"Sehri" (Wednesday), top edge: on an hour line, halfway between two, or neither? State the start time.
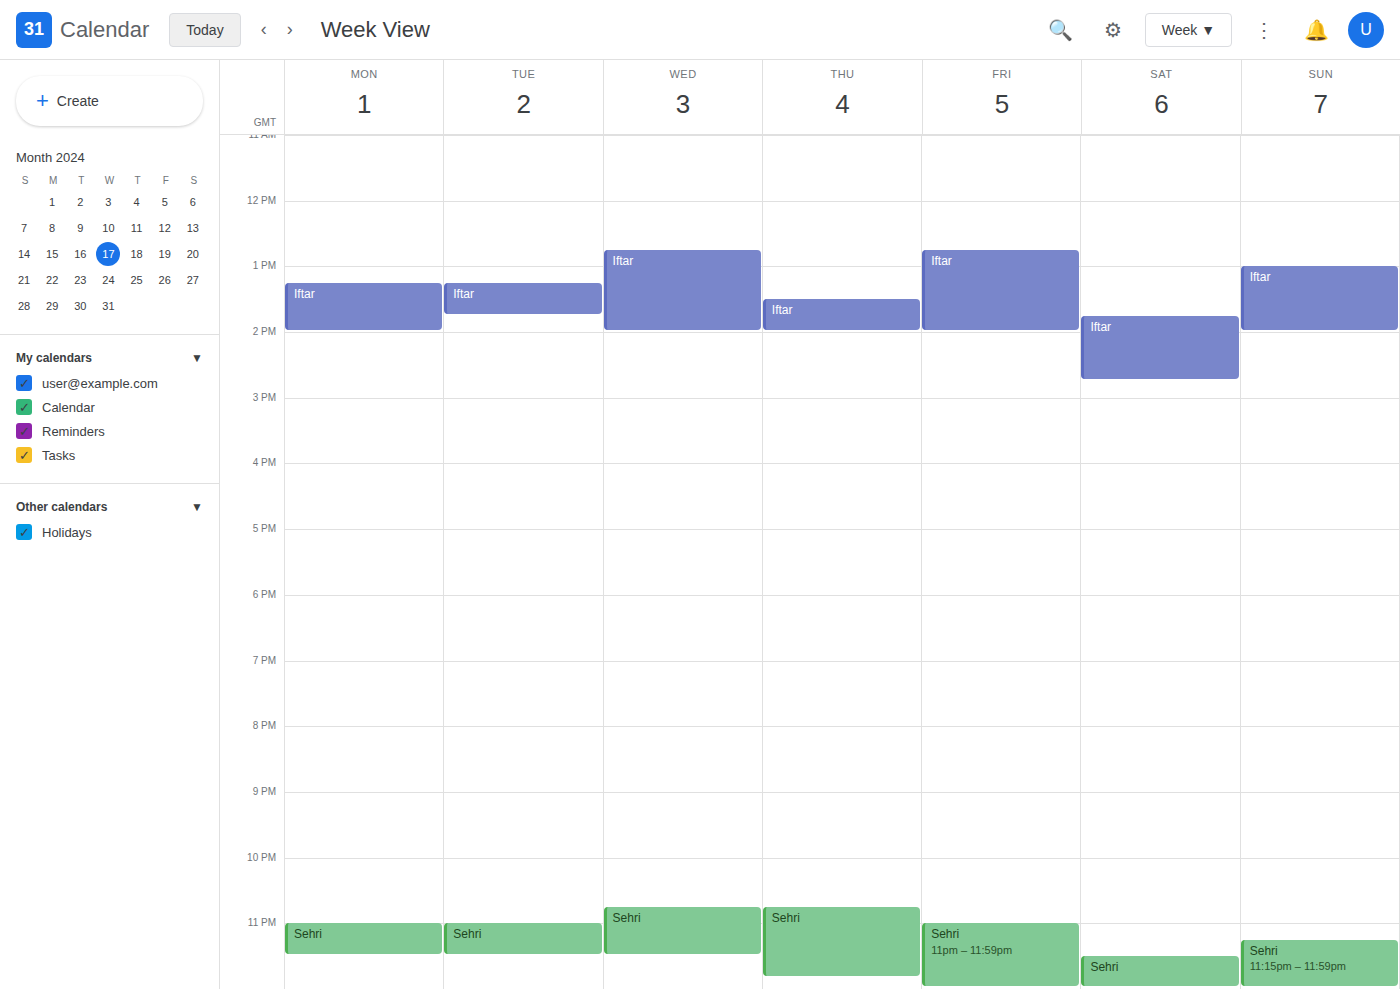
10:45 PM -- neither: three quarters of the way from the 10 PM line to the 11 PM line.